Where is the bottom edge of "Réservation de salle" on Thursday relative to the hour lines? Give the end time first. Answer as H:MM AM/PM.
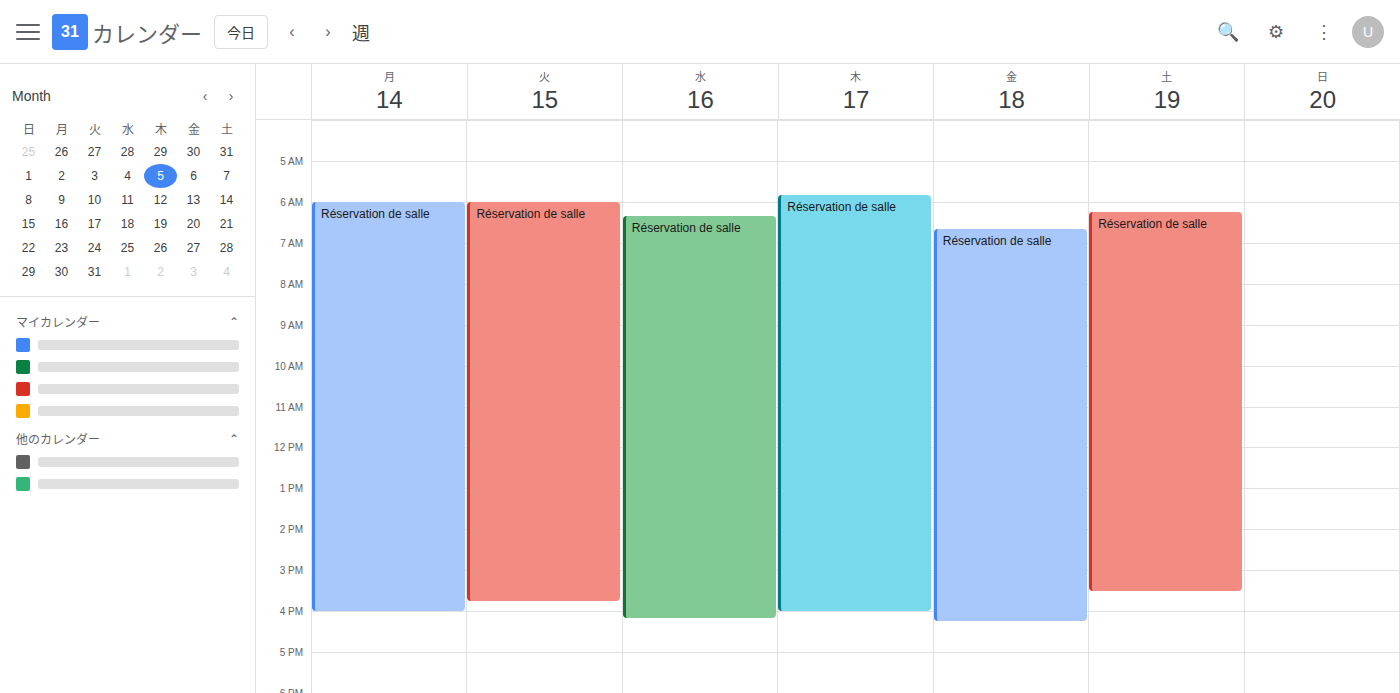
4:00 PM -- exactly on the 4 PM line.